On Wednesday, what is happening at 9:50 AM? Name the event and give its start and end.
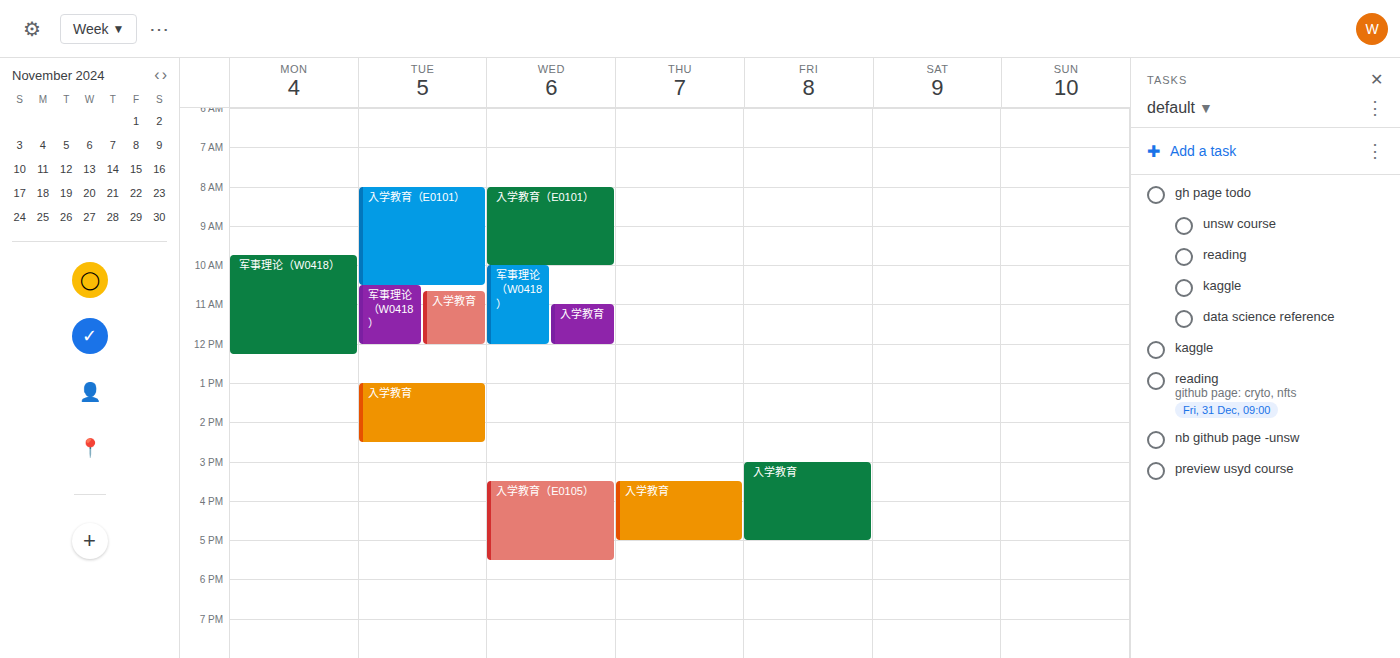
"入学教育（E0101）", 8:00 AM to 10:00 AM